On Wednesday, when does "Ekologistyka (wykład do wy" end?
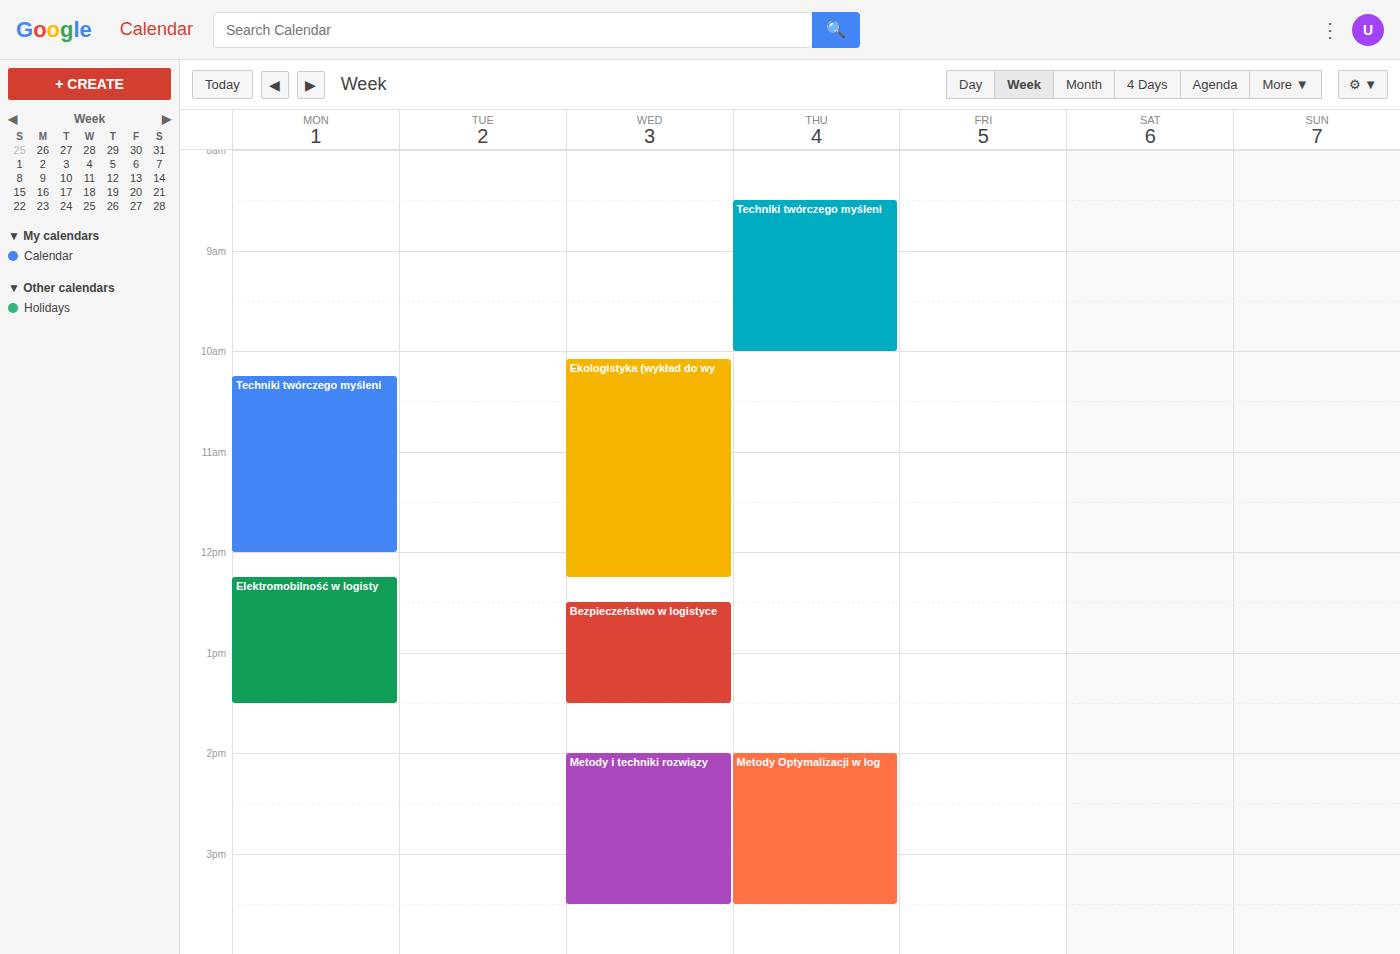
12:15